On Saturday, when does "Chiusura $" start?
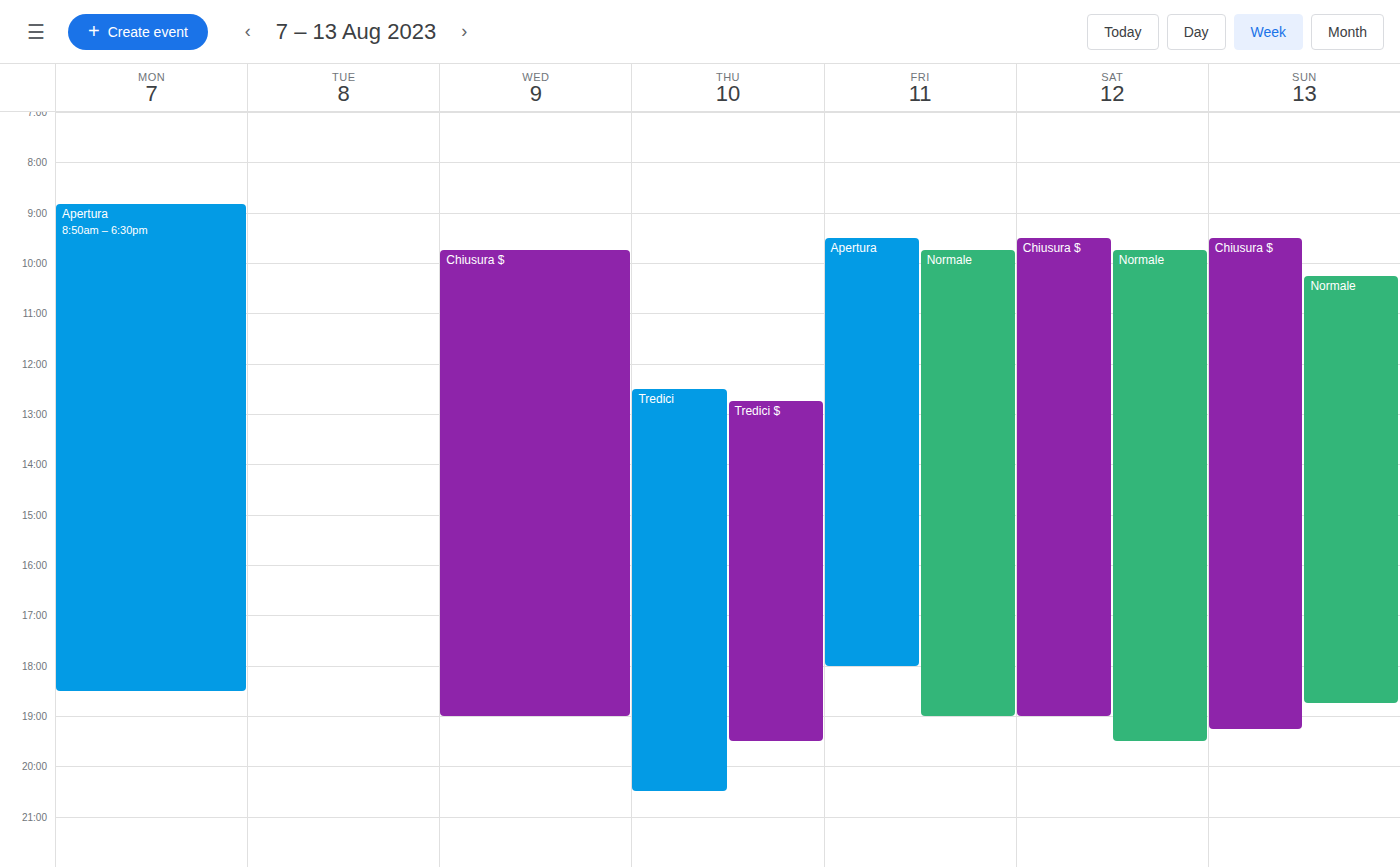
9:30 AM